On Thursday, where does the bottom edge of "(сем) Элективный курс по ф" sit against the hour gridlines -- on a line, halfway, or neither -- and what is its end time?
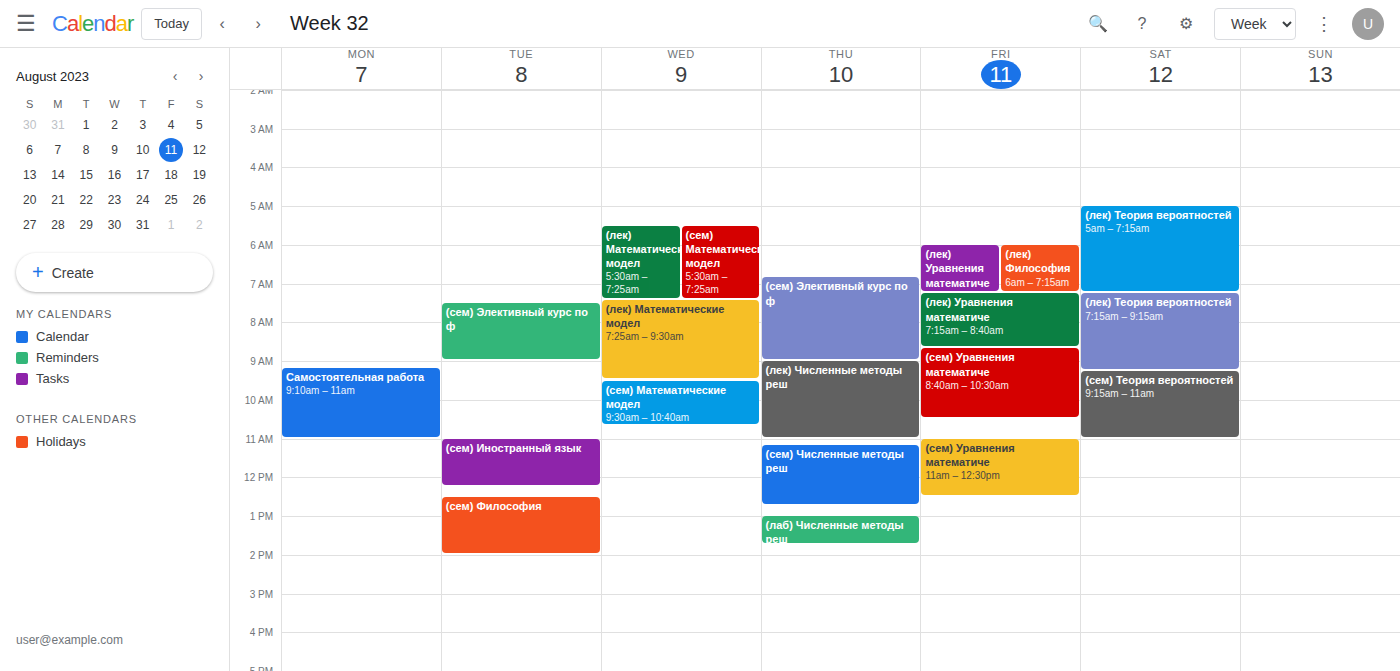
09:00 -- exactly on the 09:00 line.